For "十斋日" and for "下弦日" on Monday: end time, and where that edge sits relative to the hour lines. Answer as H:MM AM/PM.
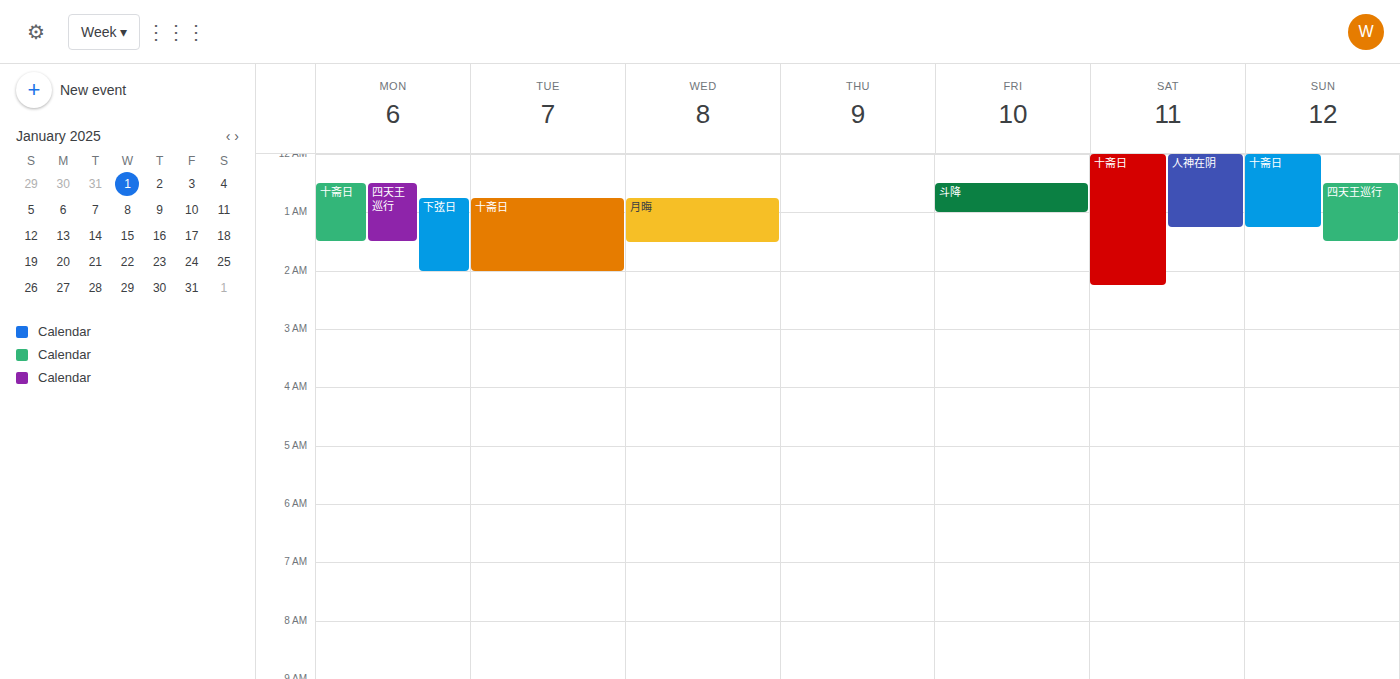
"十斋日": 1:30 AM, halfway between the 1 AM and 2 AM lines. "下弦日": 2:00 AM, exactly on the 2 AM line.